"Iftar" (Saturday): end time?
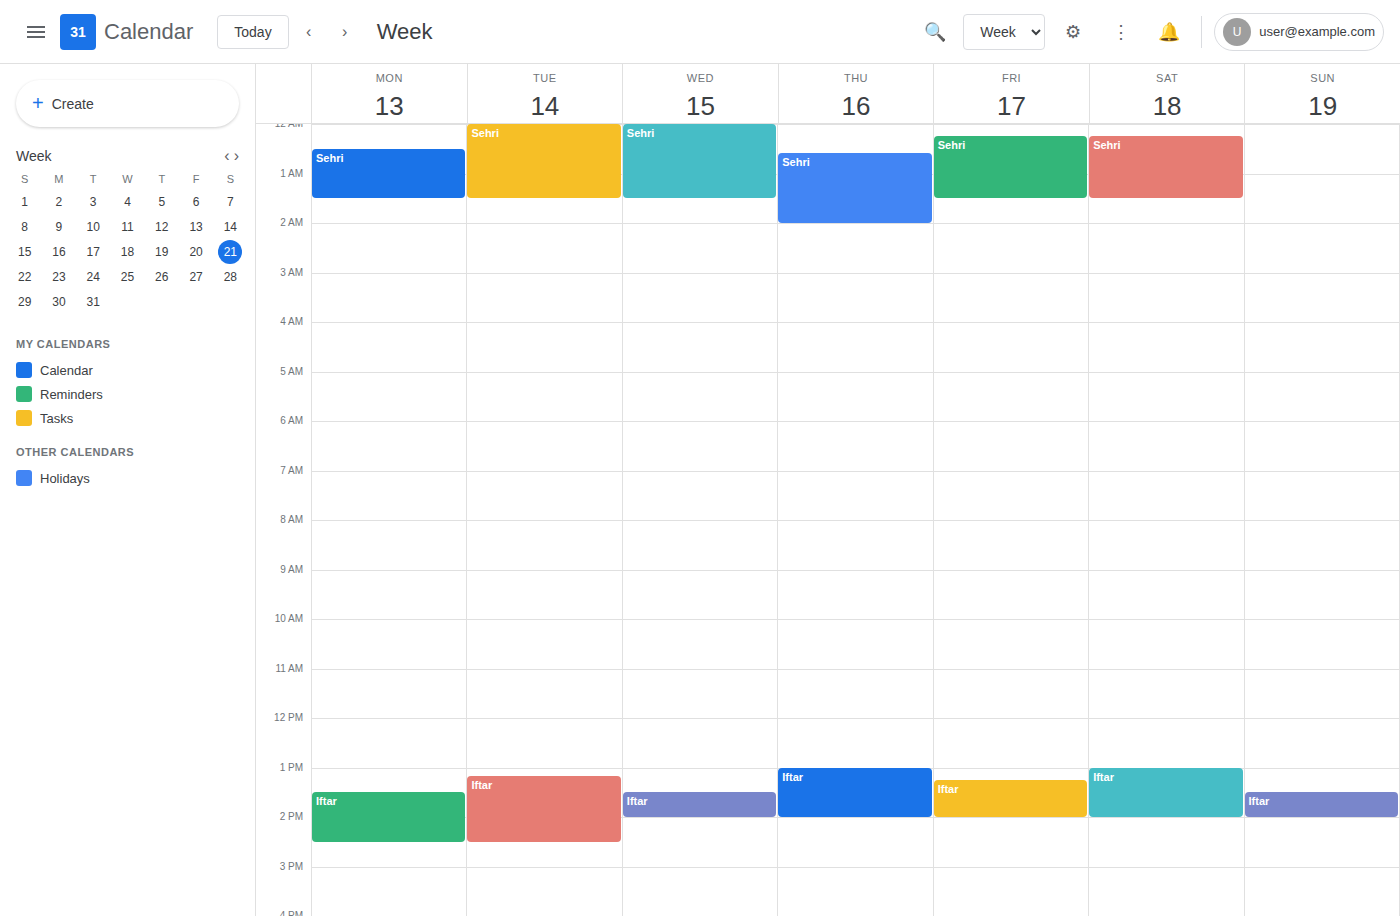
2:00 PM